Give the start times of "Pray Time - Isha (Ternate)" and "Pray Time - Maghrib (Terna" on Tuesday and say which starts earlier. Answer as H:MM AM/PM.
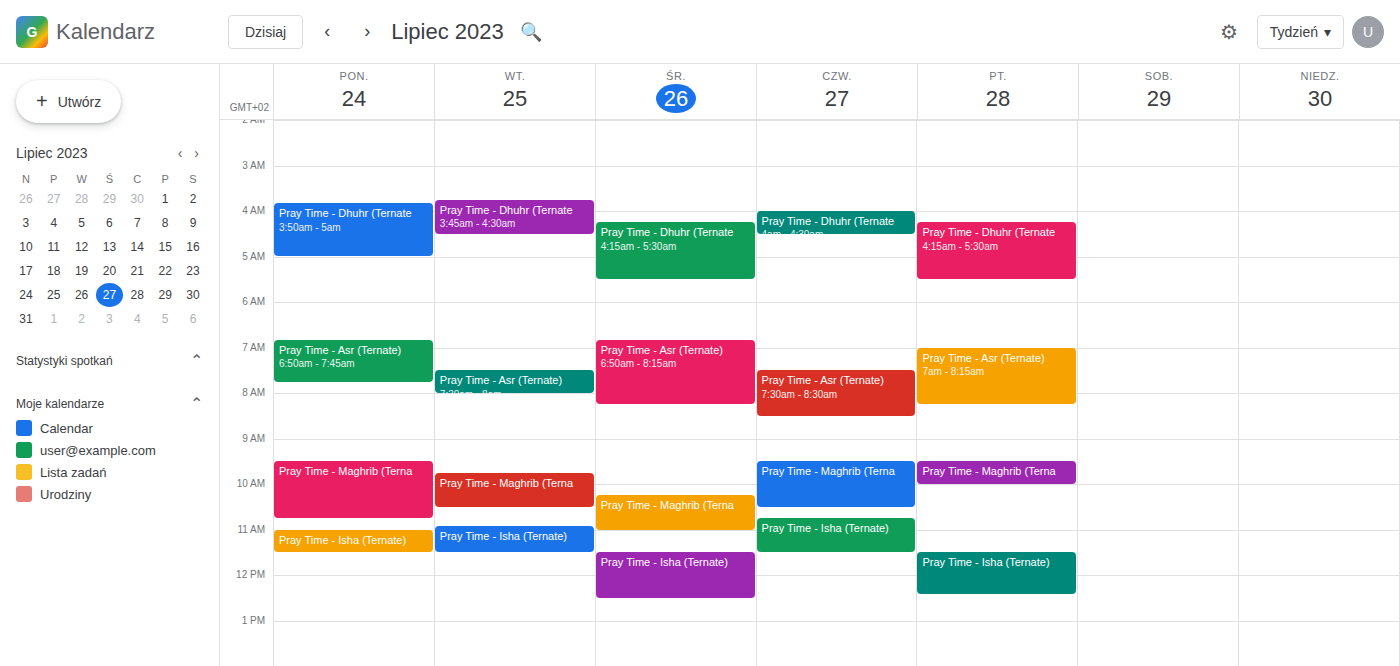
"Pray Time - Maghrib (Terna" 9:45 AM; "Pray Time - Isha (Ternate)" 10:55 AM.